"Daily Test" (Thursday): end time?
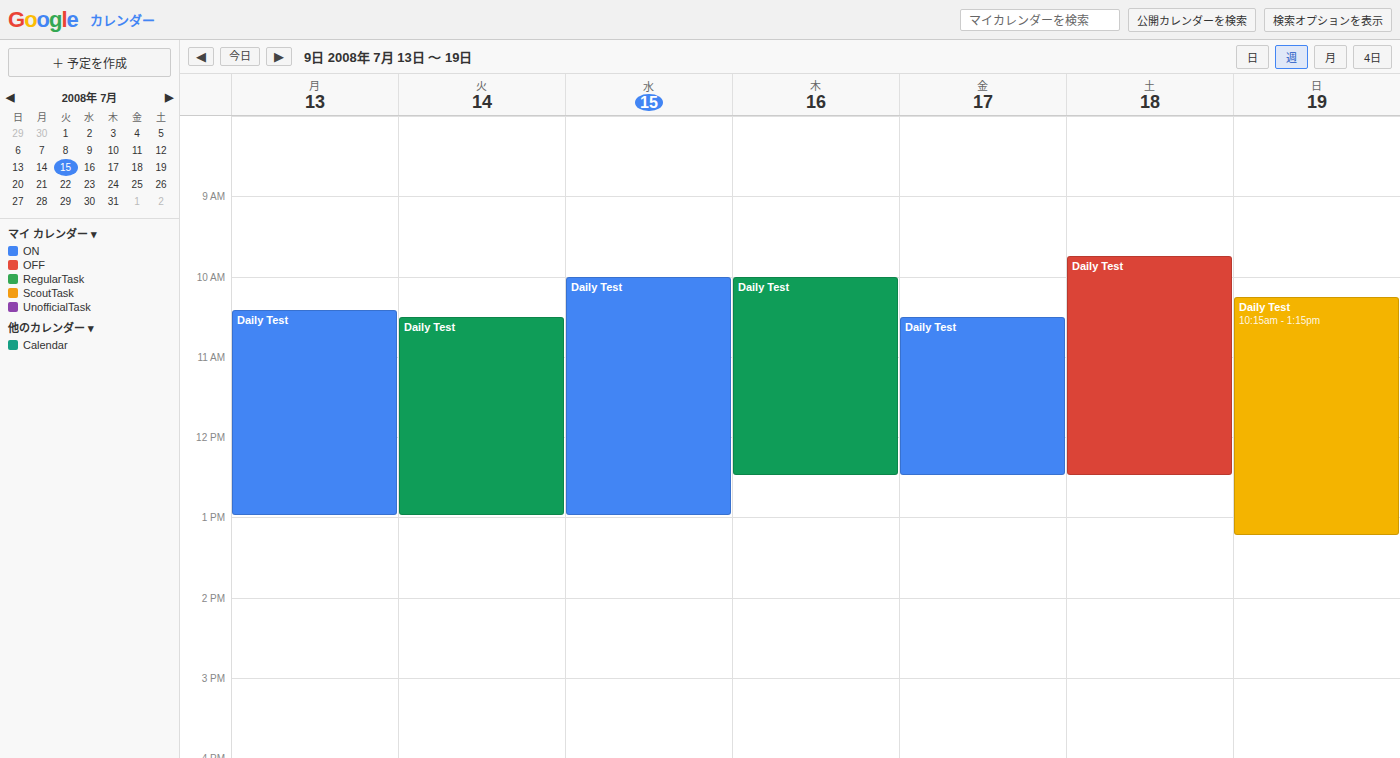
12:30 PM